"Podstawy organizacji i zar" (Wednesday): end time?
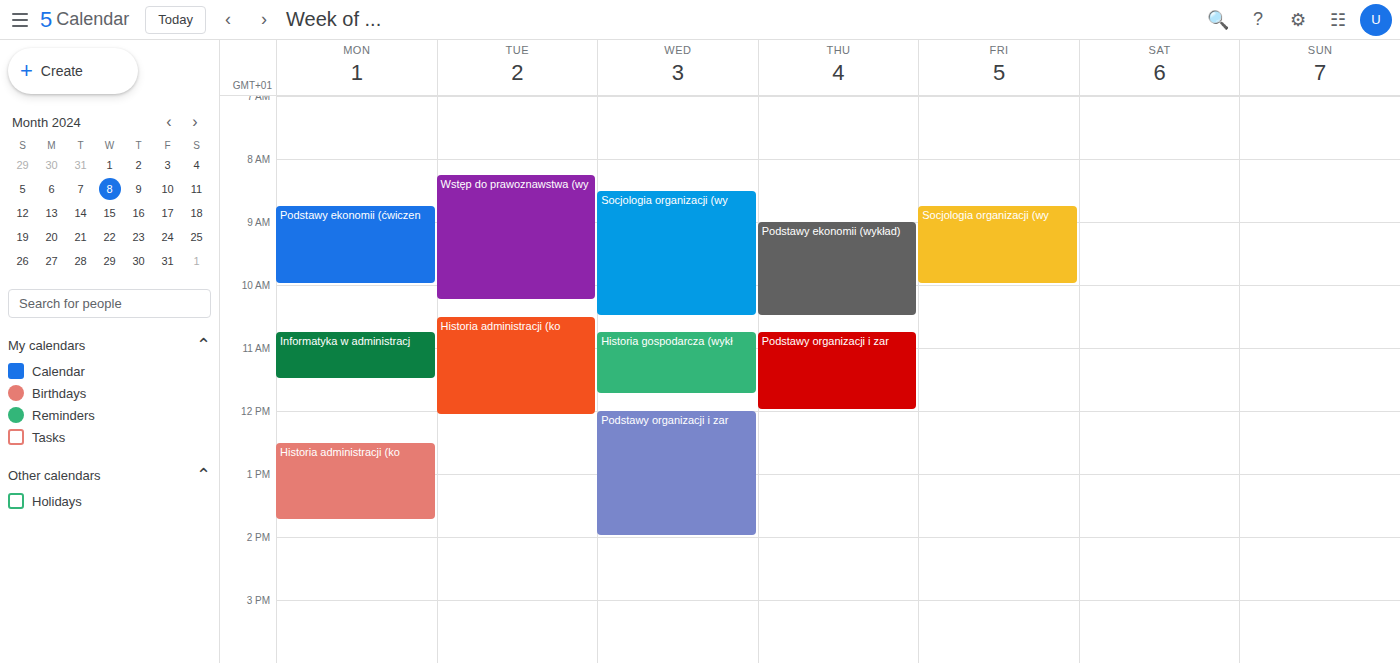
2:00 PM